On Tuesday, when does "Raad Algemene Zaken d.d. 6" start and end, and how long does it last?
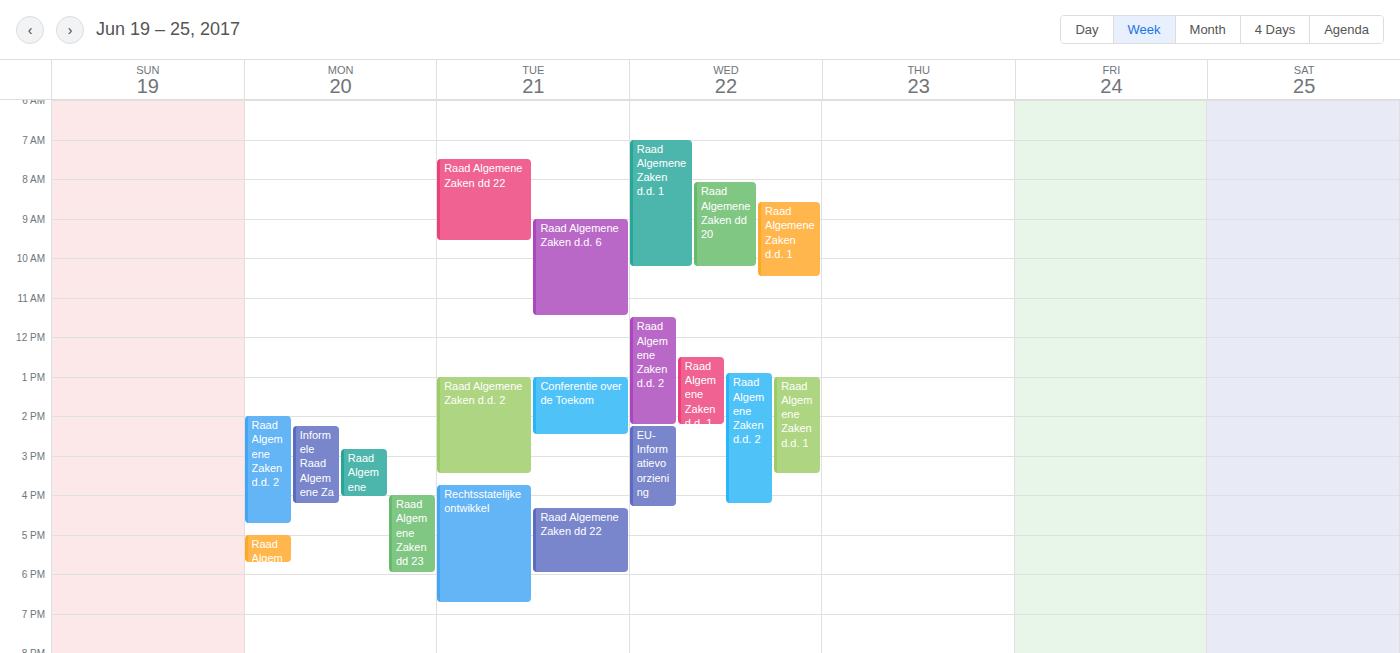
9:00 AM to 11:30 AM, 2 hours 30 minutes